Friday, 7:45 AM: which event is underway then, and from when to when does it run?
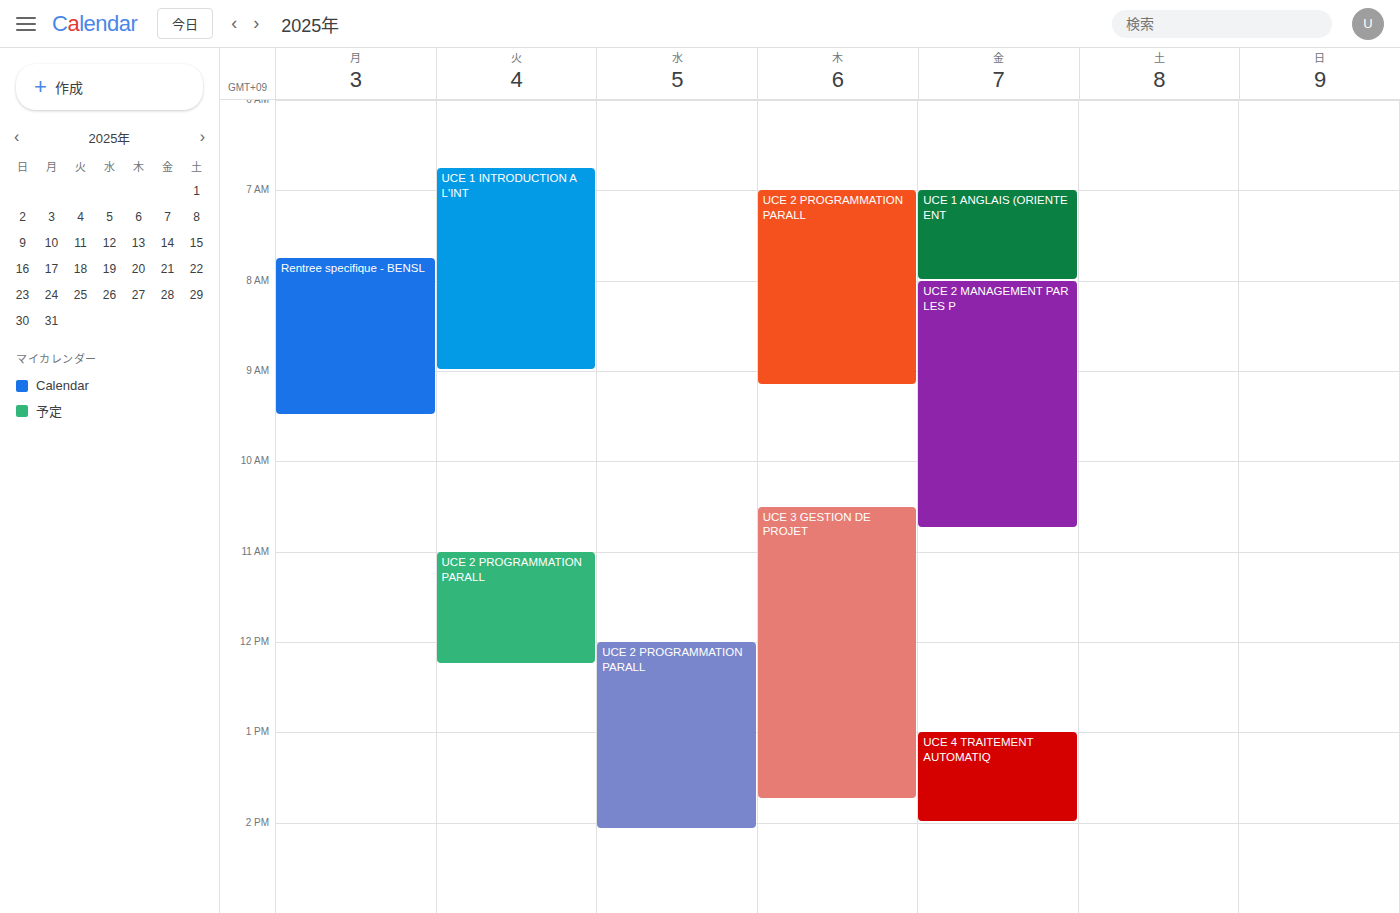
"UCE 1 ANGLAIS (ORIENTE ENT", 7:00 AM to 8:00 AM